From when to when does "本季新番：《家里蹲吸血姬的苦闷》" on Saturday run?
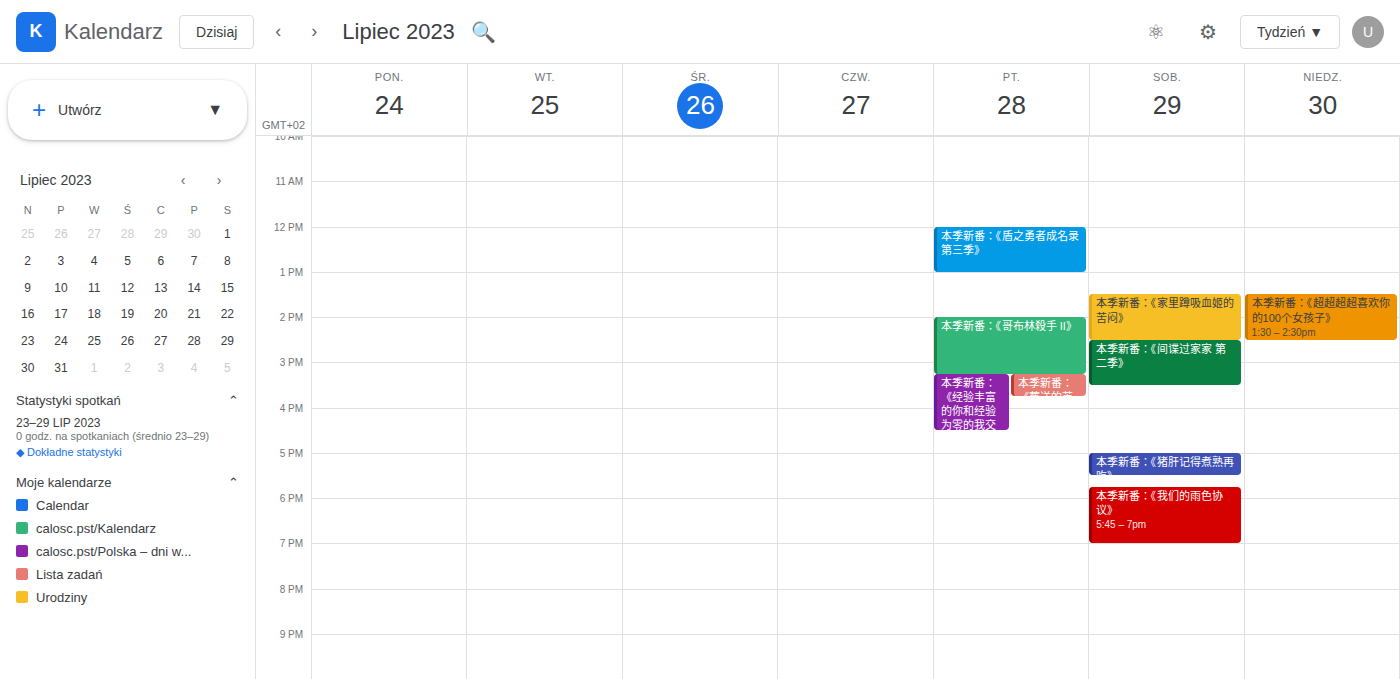
13:30 to 14:30